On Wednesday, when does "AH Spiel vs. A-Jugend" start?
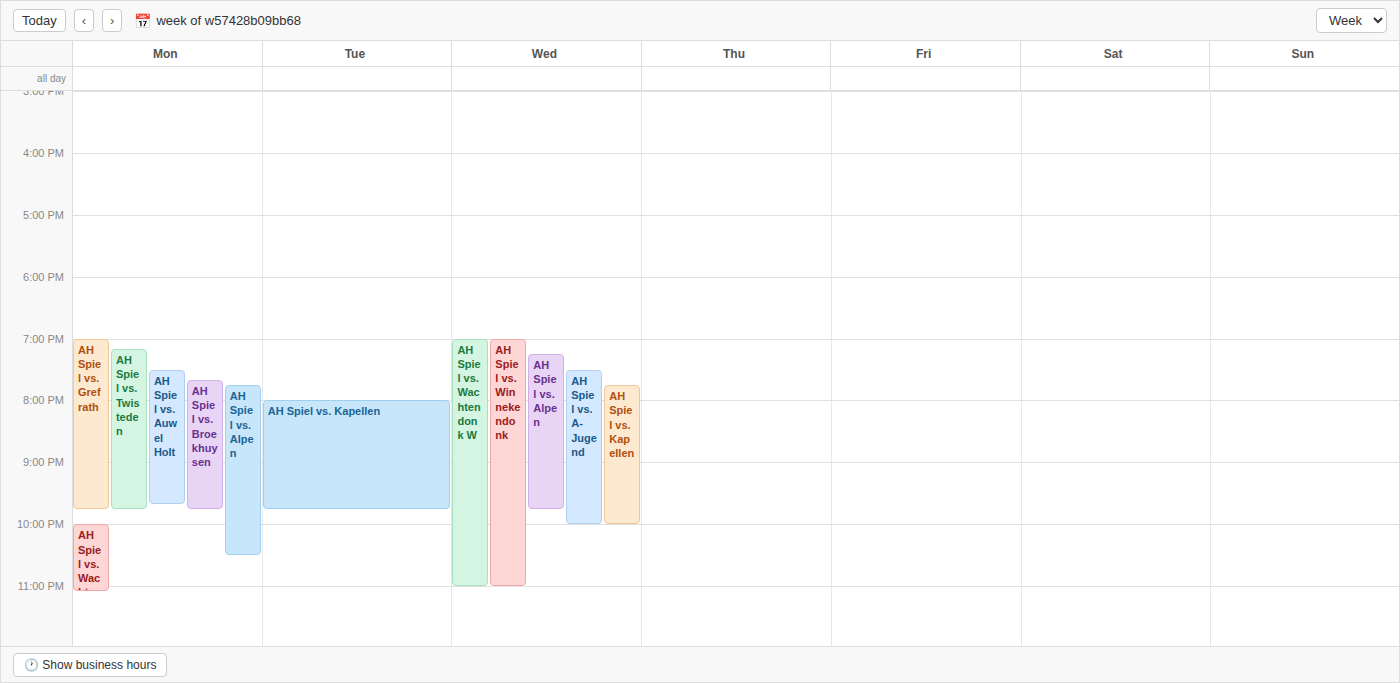
19:30